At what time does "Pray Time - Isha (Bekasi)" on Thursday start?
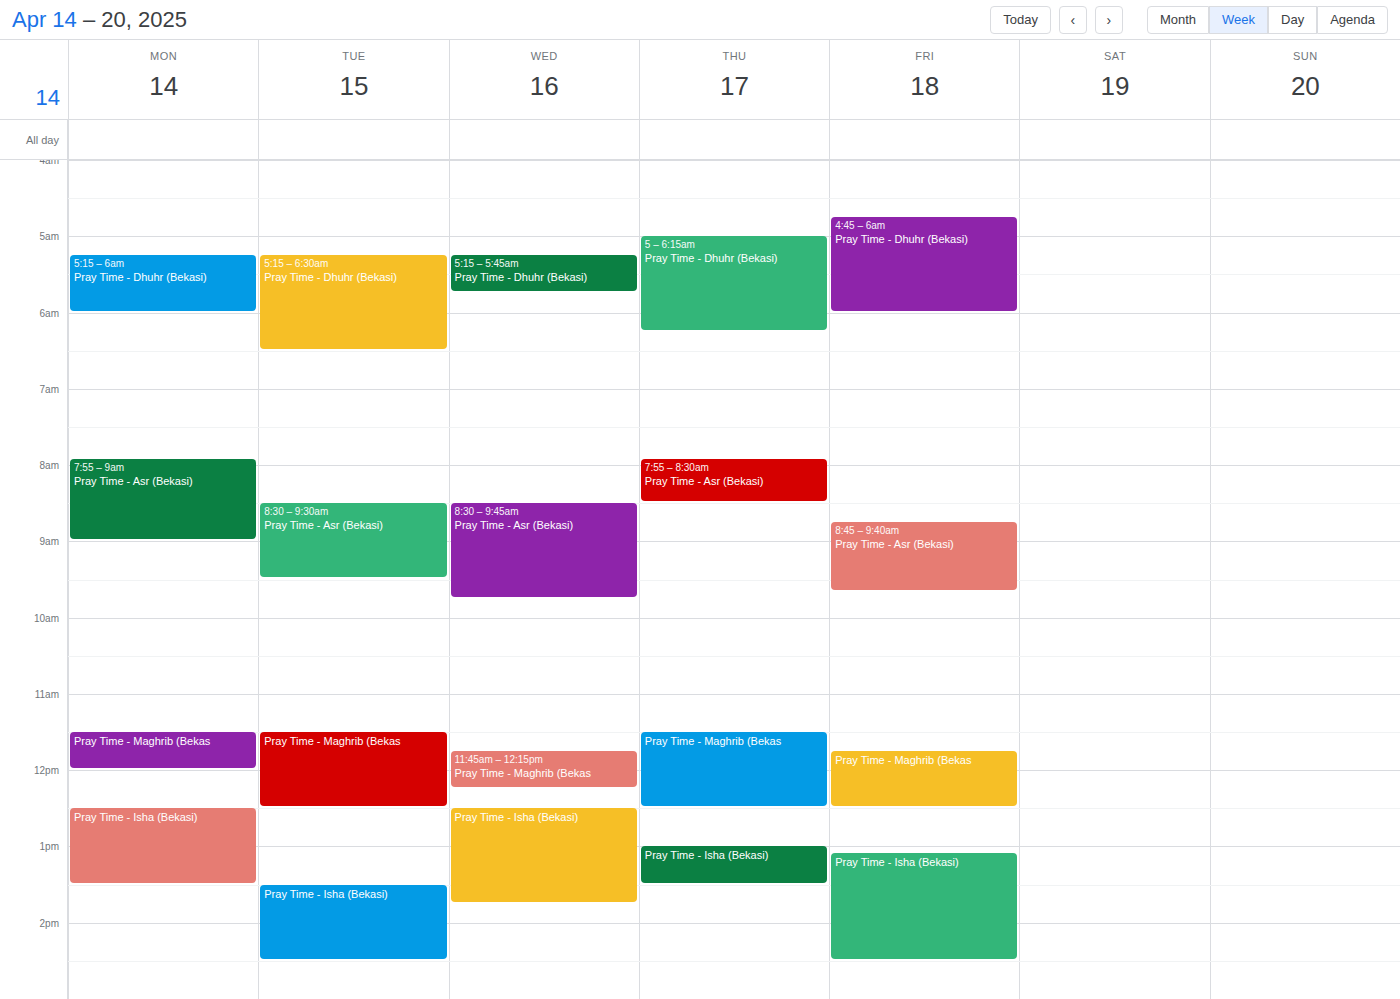
1:00 PM